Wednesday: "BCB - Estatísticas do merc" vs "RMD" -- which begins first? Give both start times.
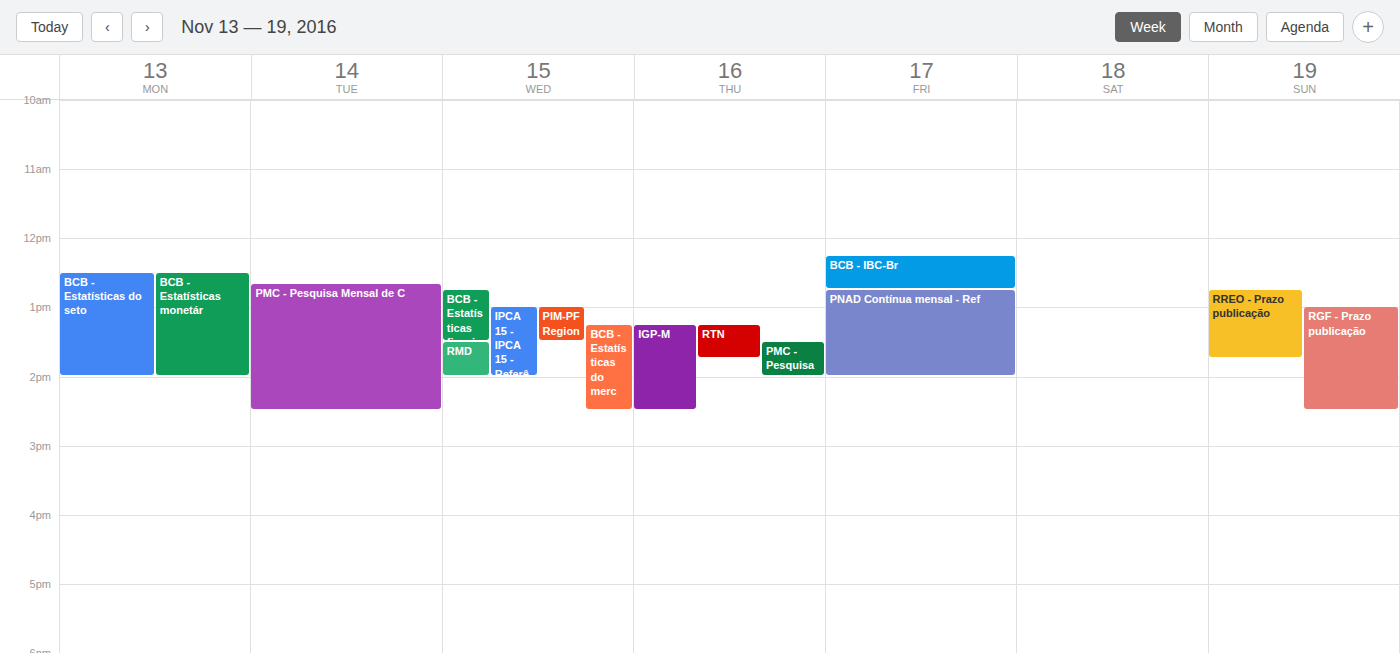
"BCB - Estatísticas do merc" 1:15 PM; "RMD" 1:30 PM.